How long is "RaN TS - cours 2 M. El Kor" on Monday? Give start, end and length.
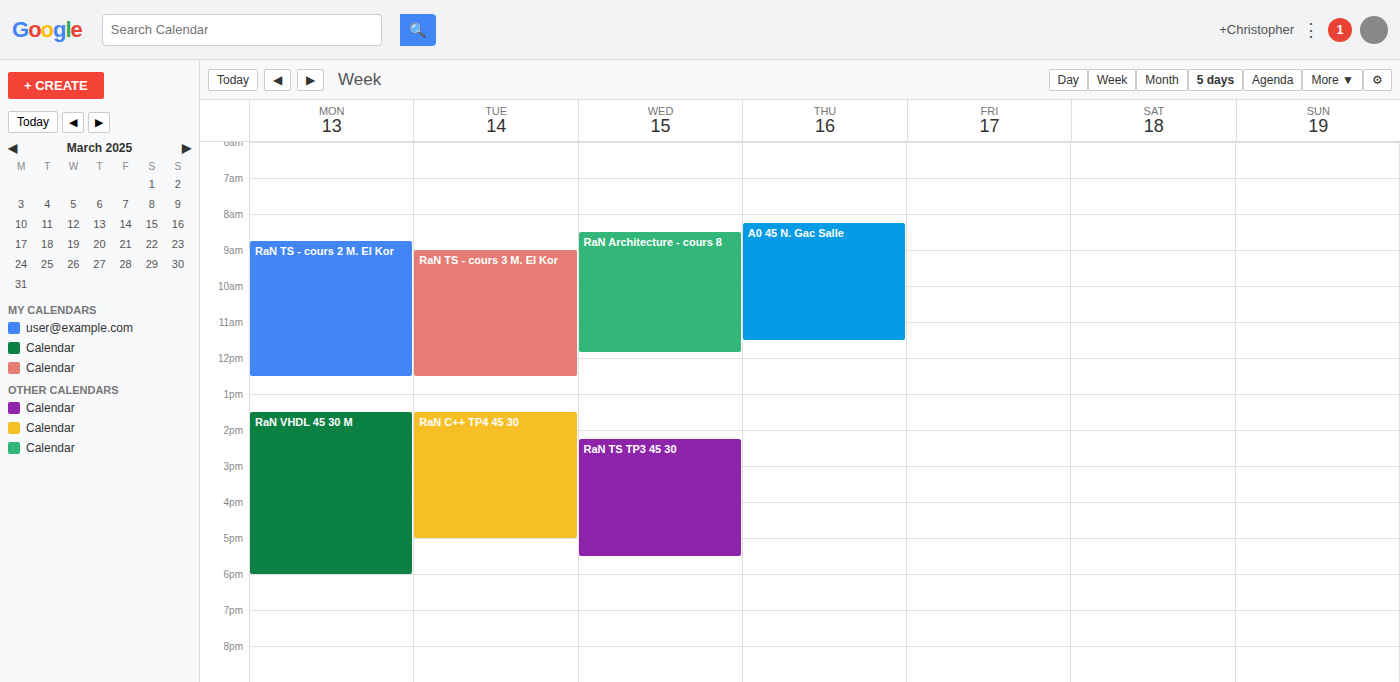
8:45 AM to 12:30 PM, 3 hours 45 minutes